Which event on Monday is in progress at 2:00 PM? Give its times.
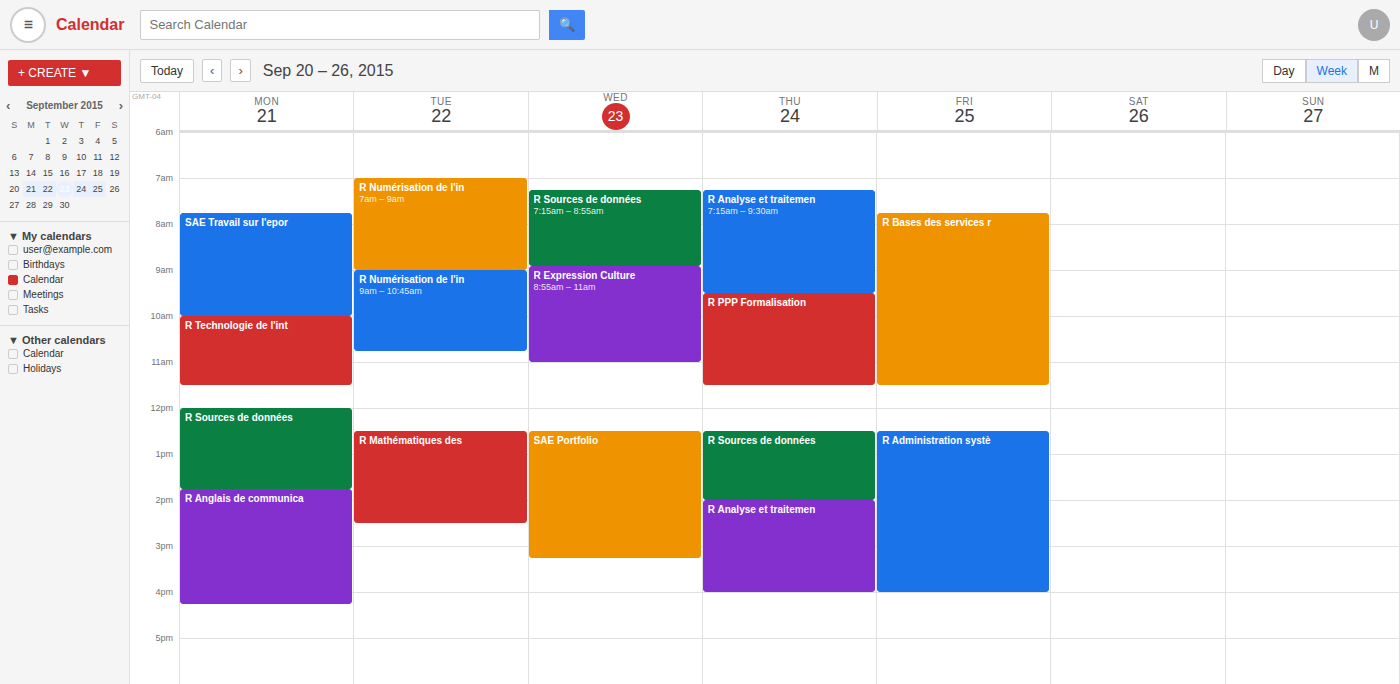
"R Anglais de communica", 1:45 PM to 4:15 PM